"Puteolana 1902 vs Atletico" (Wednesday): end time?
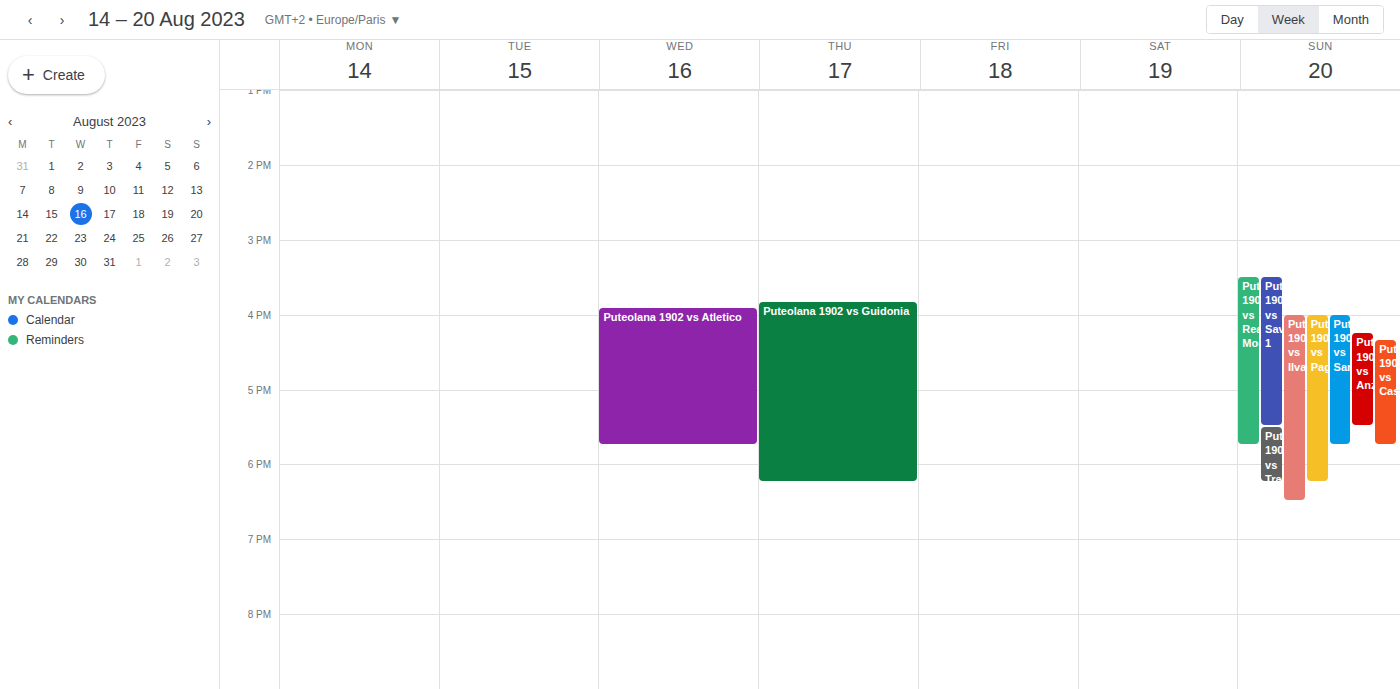
5:45 PM